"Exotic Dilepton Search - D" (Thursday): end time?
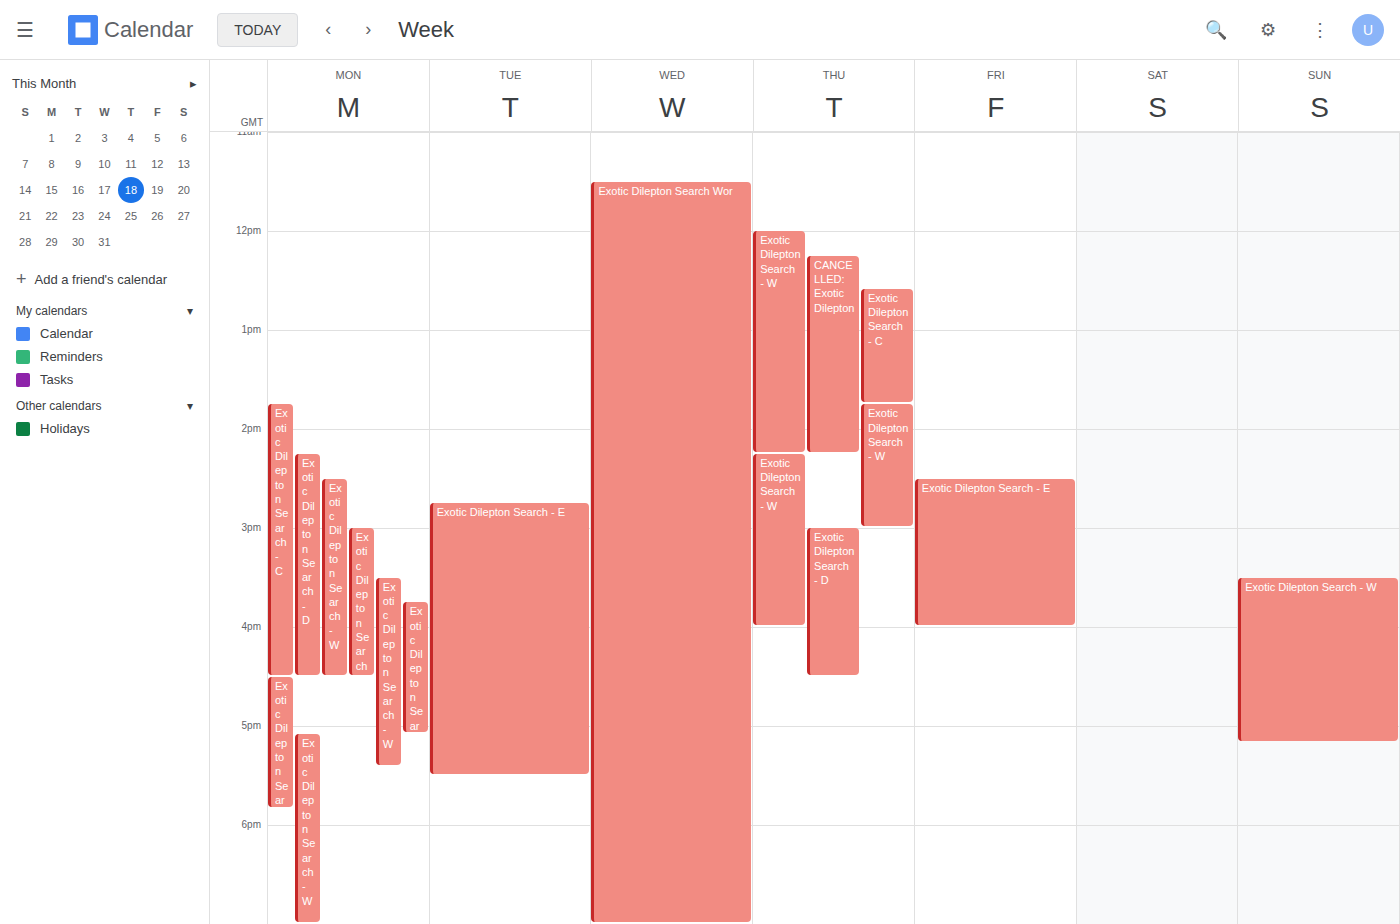
4:30 PM